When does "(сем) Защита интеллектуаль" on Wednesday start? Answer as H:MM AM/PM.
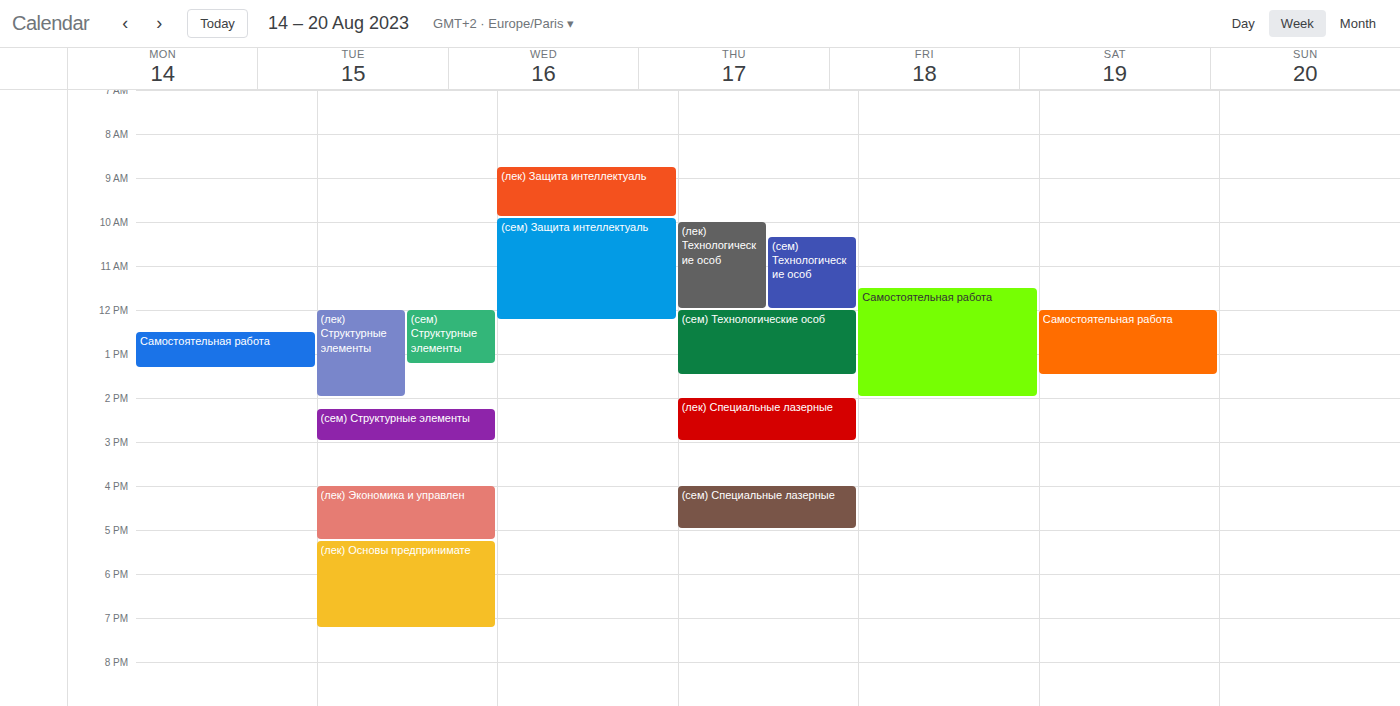
9:55 AM